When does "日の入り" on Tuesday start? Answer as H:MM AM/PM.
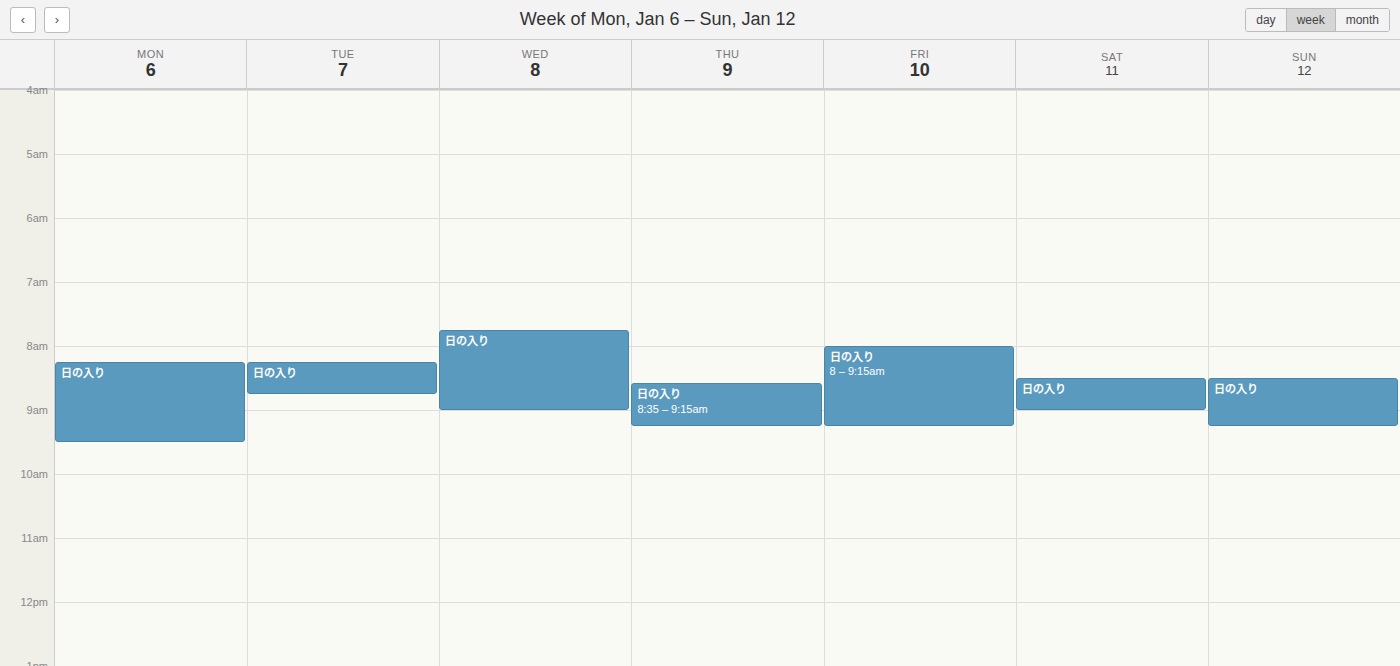
8:15 AM